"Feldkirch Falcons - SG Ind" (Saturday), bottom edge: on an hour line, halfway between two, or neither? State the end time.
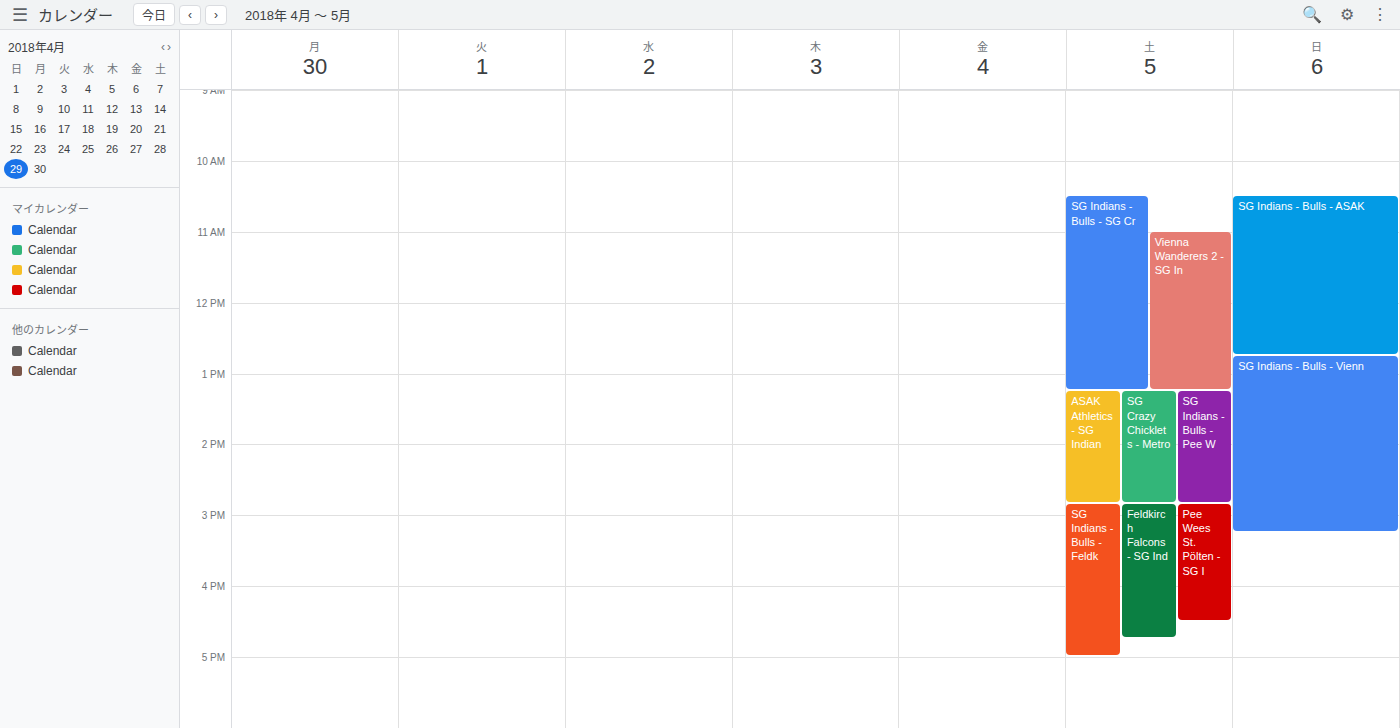
4:45 PM -- neither: three quarters of the way from the 4 PM line to the 5 PM line.